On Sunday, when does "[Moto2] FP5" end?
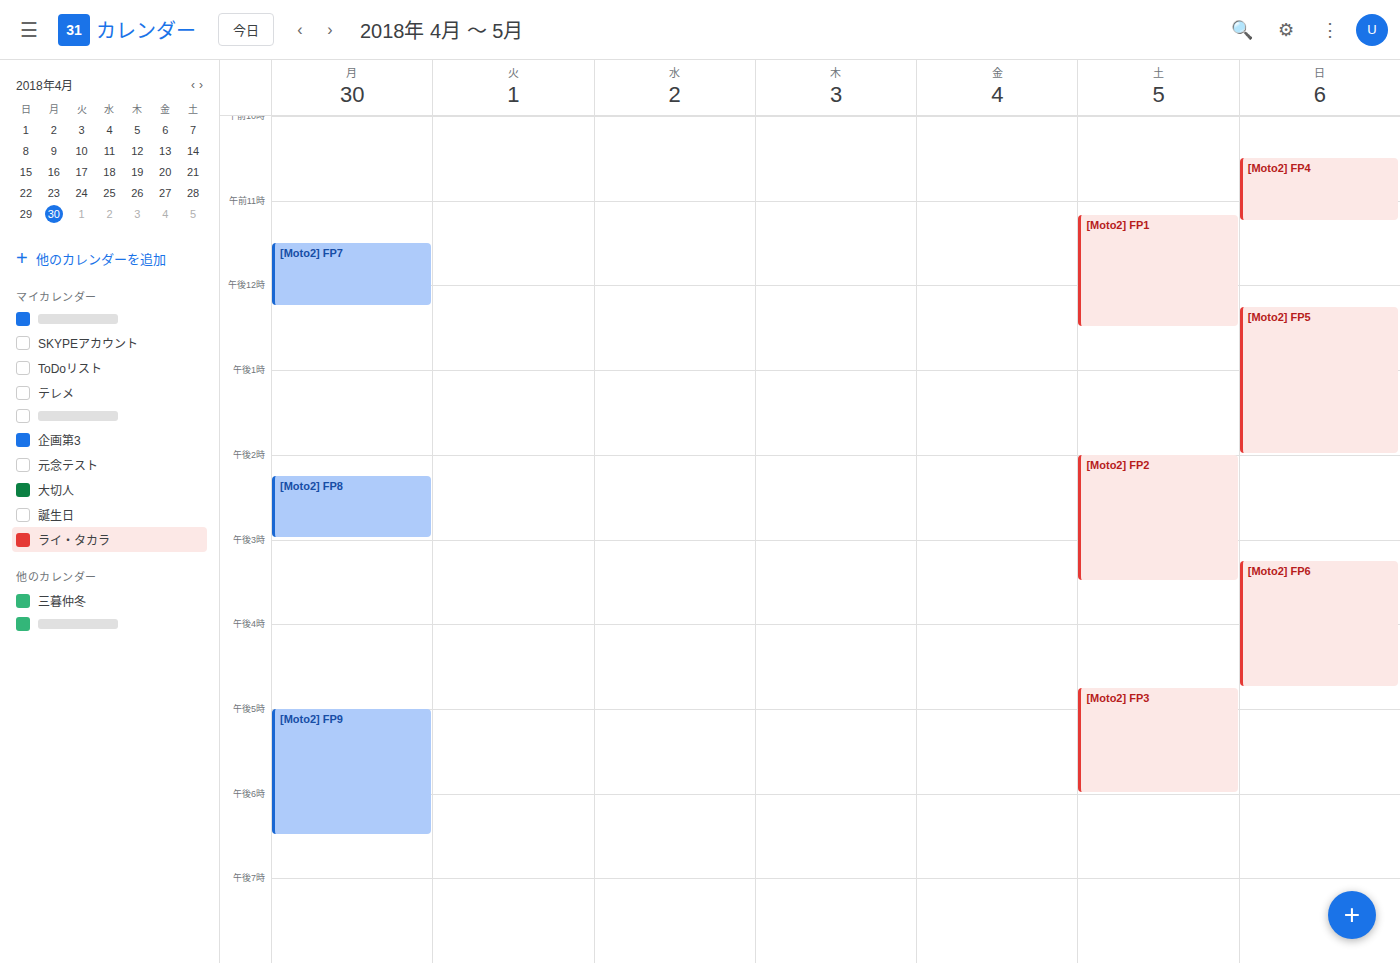
2:00 PM